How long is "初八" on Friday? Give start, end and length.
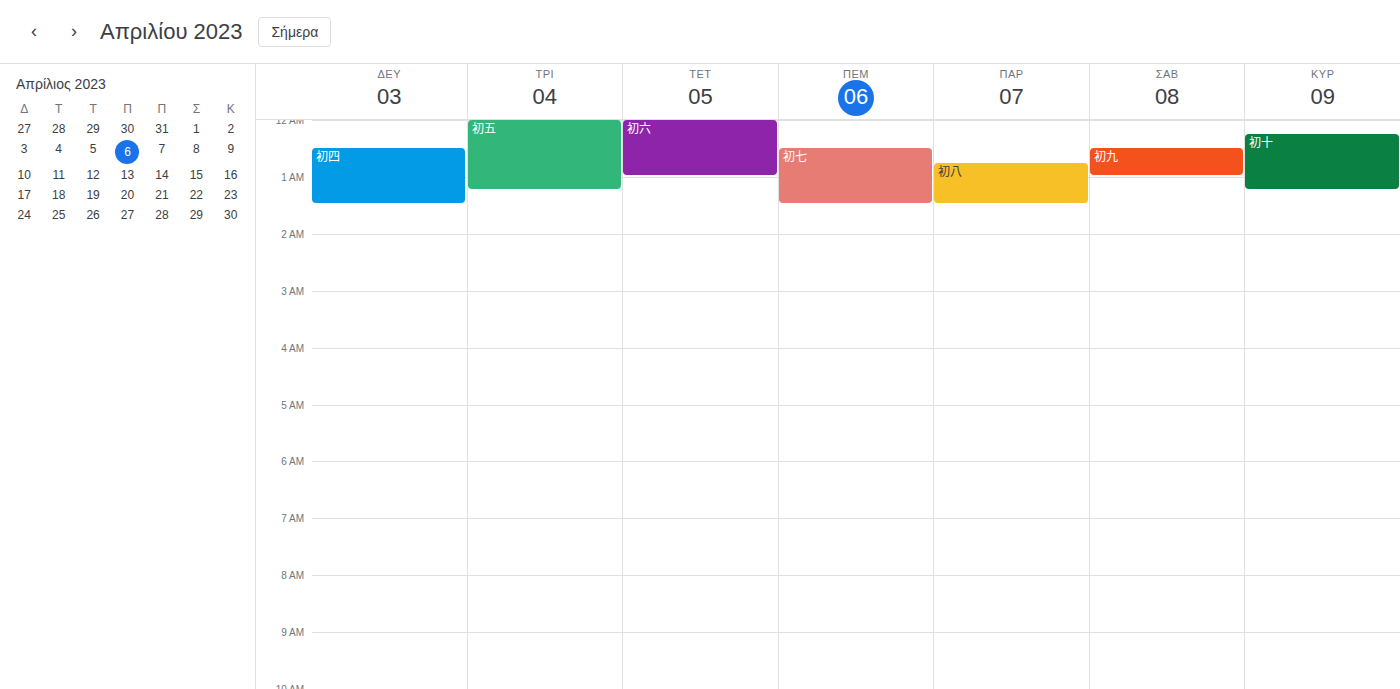
12:45 AM to 1:30 AM, 45 minutes